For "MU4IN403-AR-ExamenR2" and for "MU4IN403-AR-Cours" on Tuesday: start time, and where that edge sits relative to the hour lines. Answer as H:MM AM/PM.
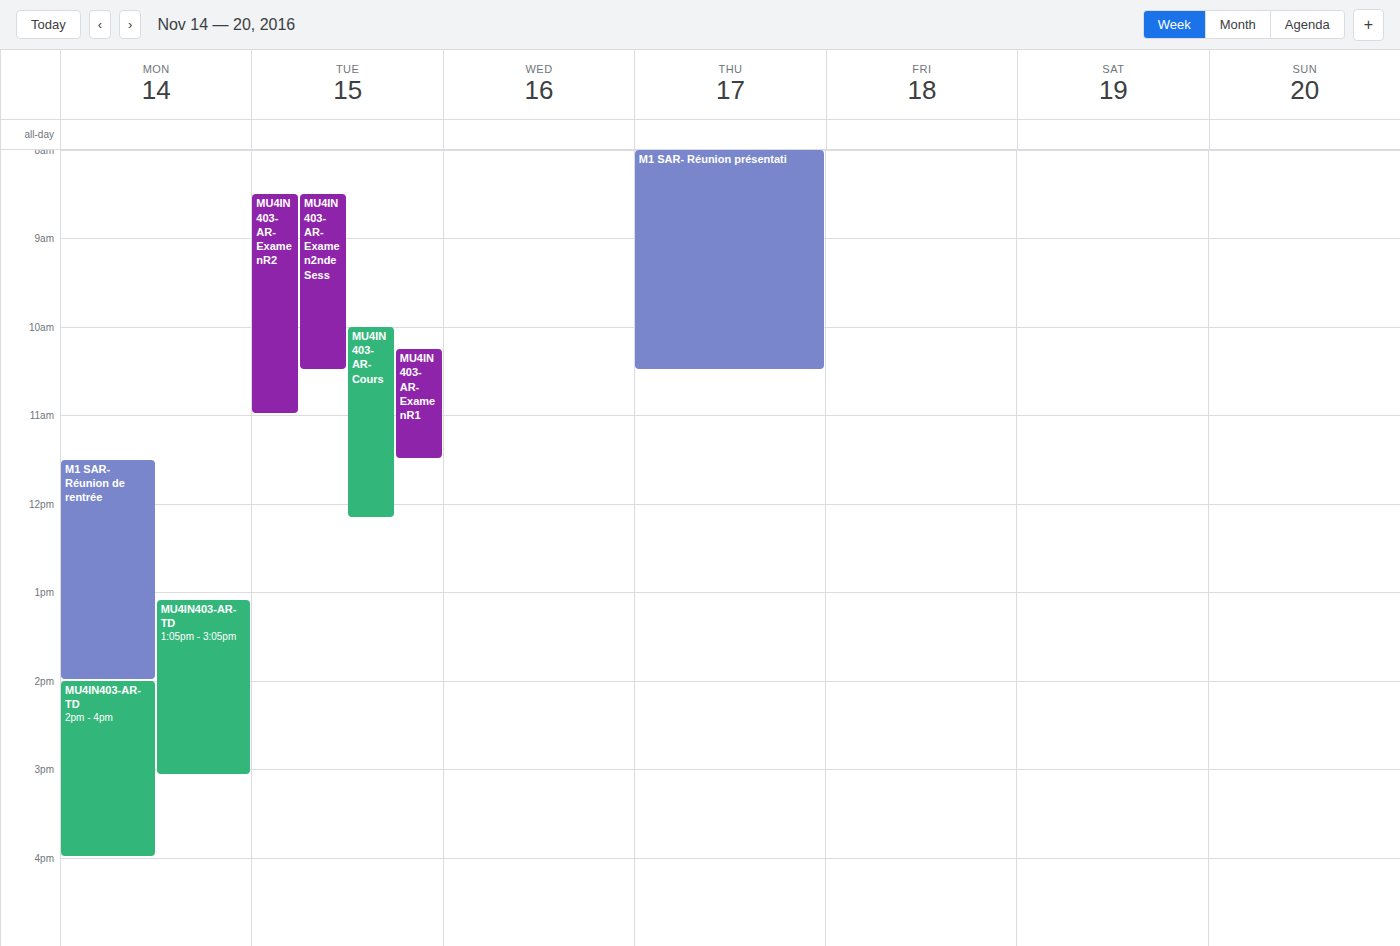
"MU4IN403-AR-ExamenR2": 8:30 AM, halfway between the 8 AM and 9 AM lines. "MU4IN403-AR-Cours": 10:00 AM, exactly on the 10 AM line.